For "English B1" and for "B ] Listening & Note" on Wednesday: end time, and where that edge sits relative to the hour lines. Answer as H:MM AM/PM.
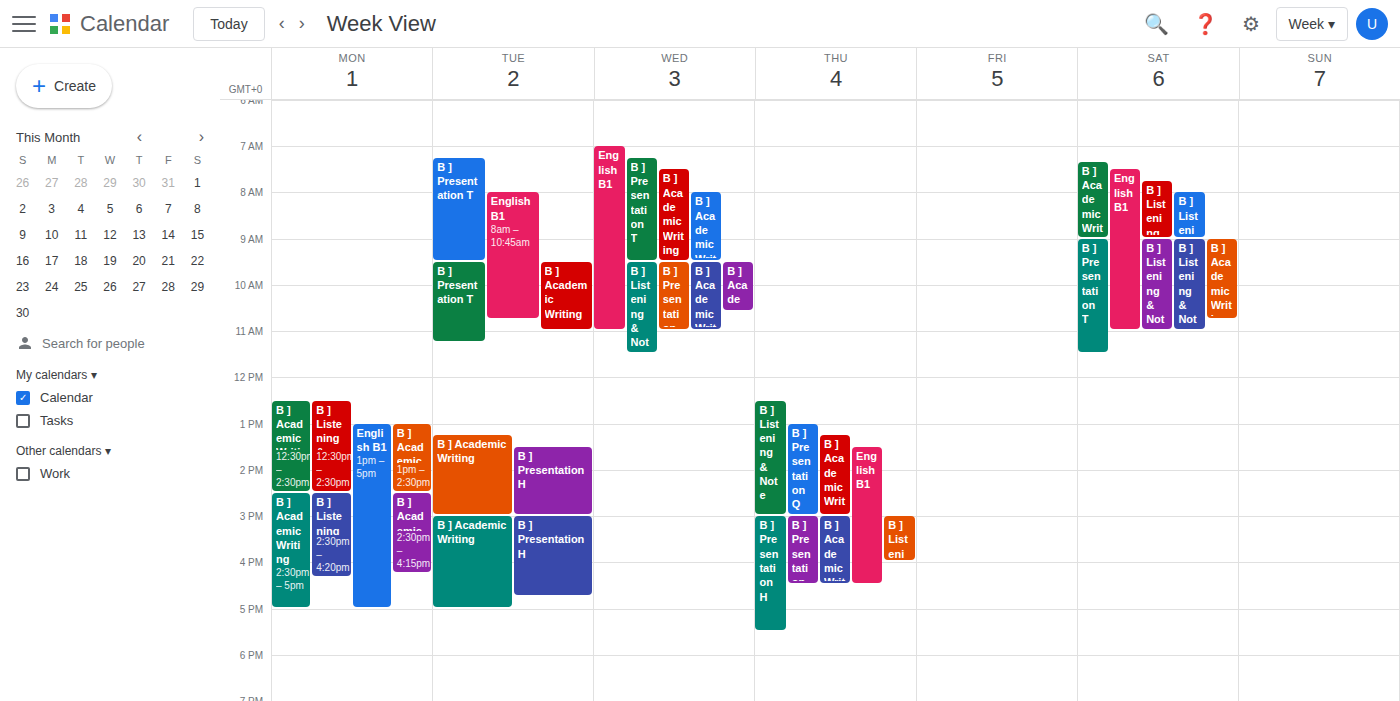
"English B1": 11:00 AM, exactly on the 11 AM line. "B ] Listening & Note": 11:30 AM, halfway between the 11 AM and 12 PM lines.